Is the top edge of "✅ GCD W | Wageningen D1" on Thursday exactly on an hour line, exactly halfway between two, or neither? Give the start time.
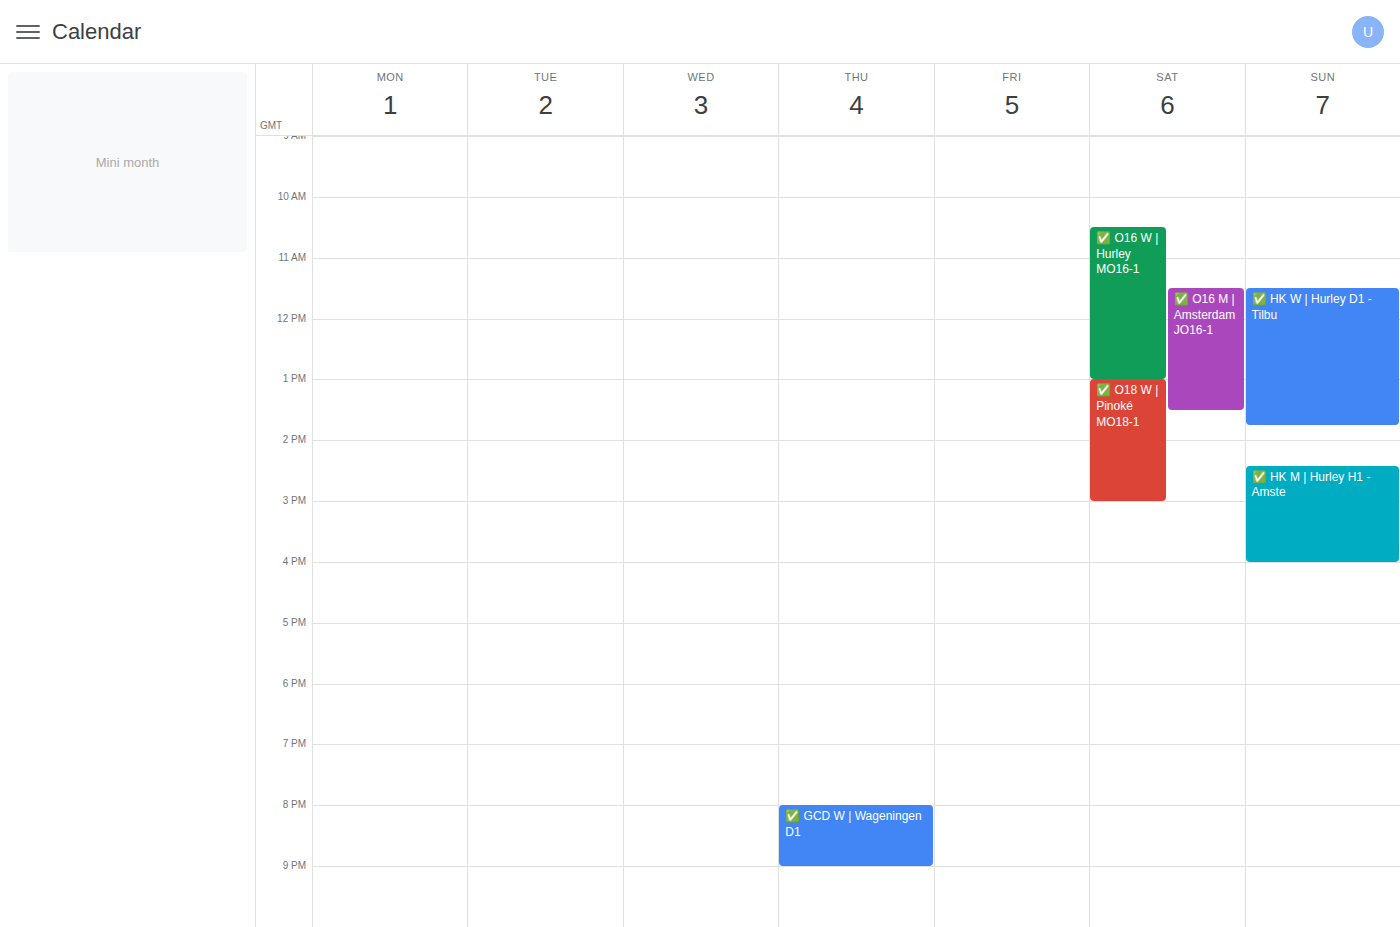
8:00 PM -- exactly on the 8 PM line.